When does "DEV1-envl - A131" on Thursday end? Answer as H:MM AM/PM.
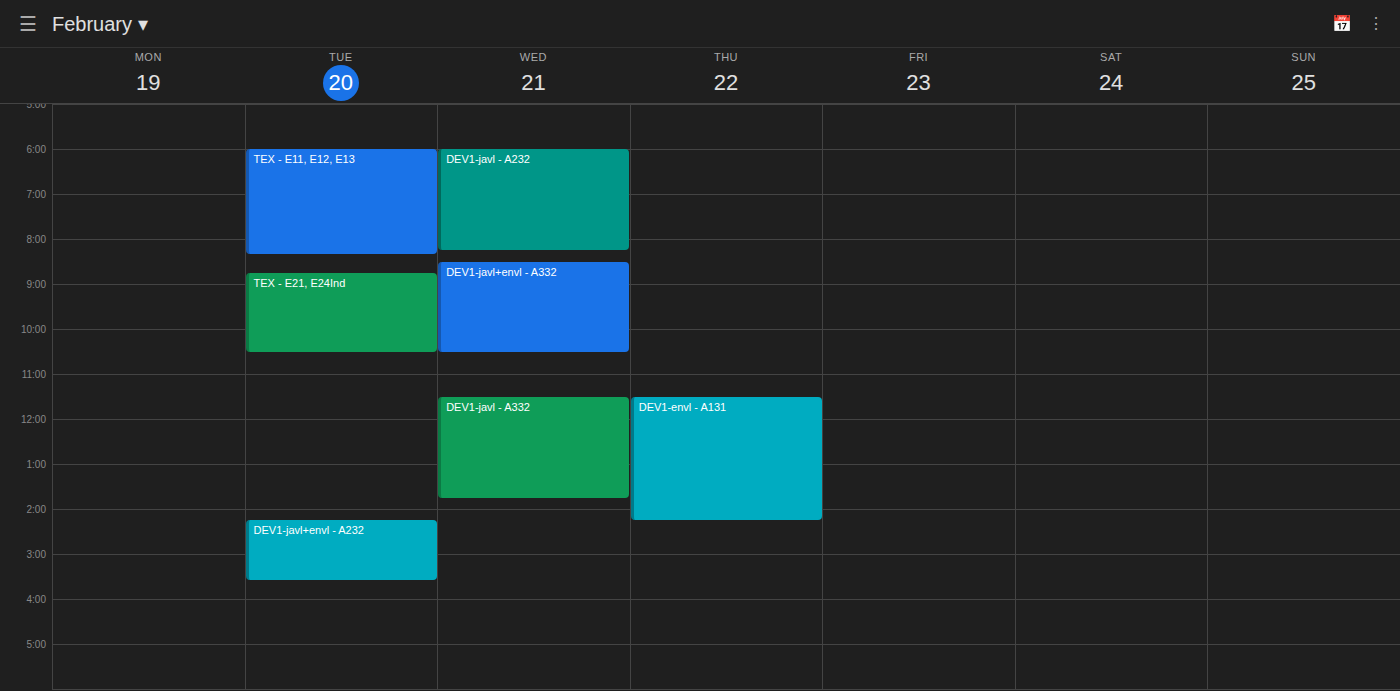
2:15 PM